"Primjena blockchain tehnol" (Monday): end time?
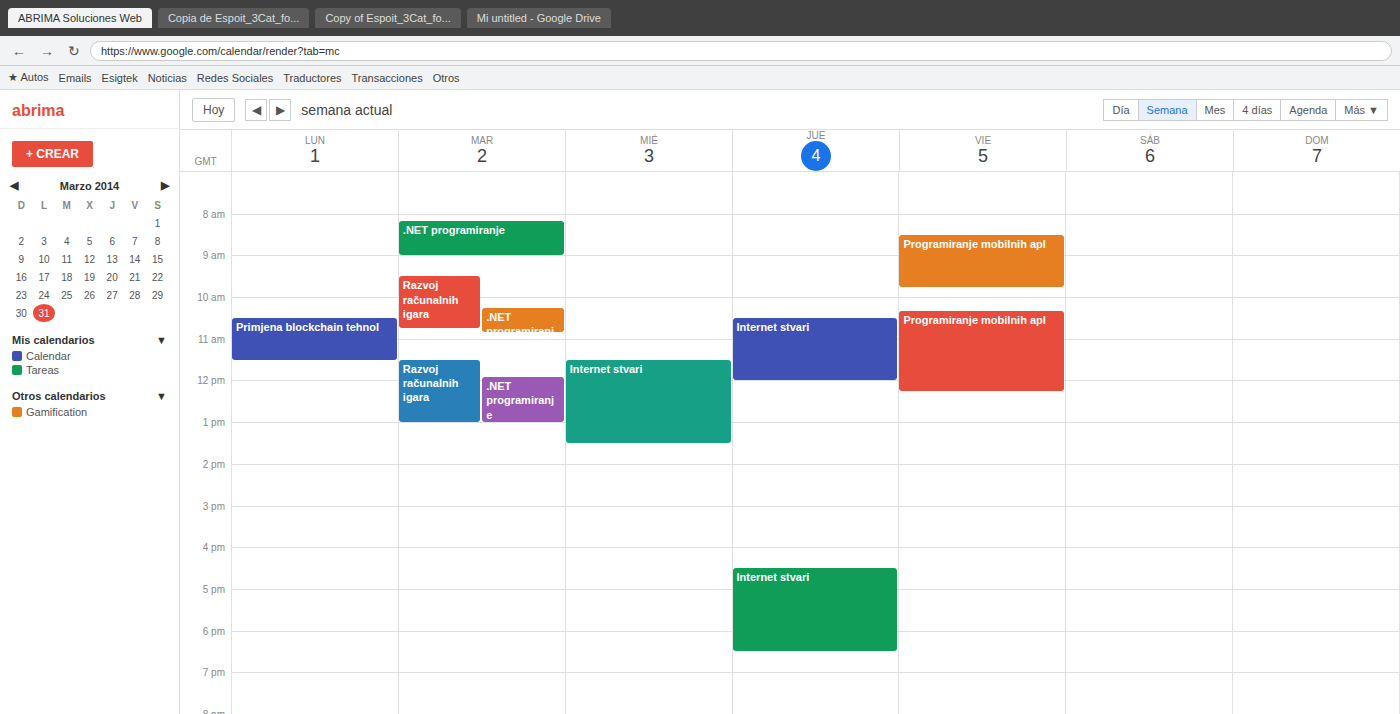
11:30 AM